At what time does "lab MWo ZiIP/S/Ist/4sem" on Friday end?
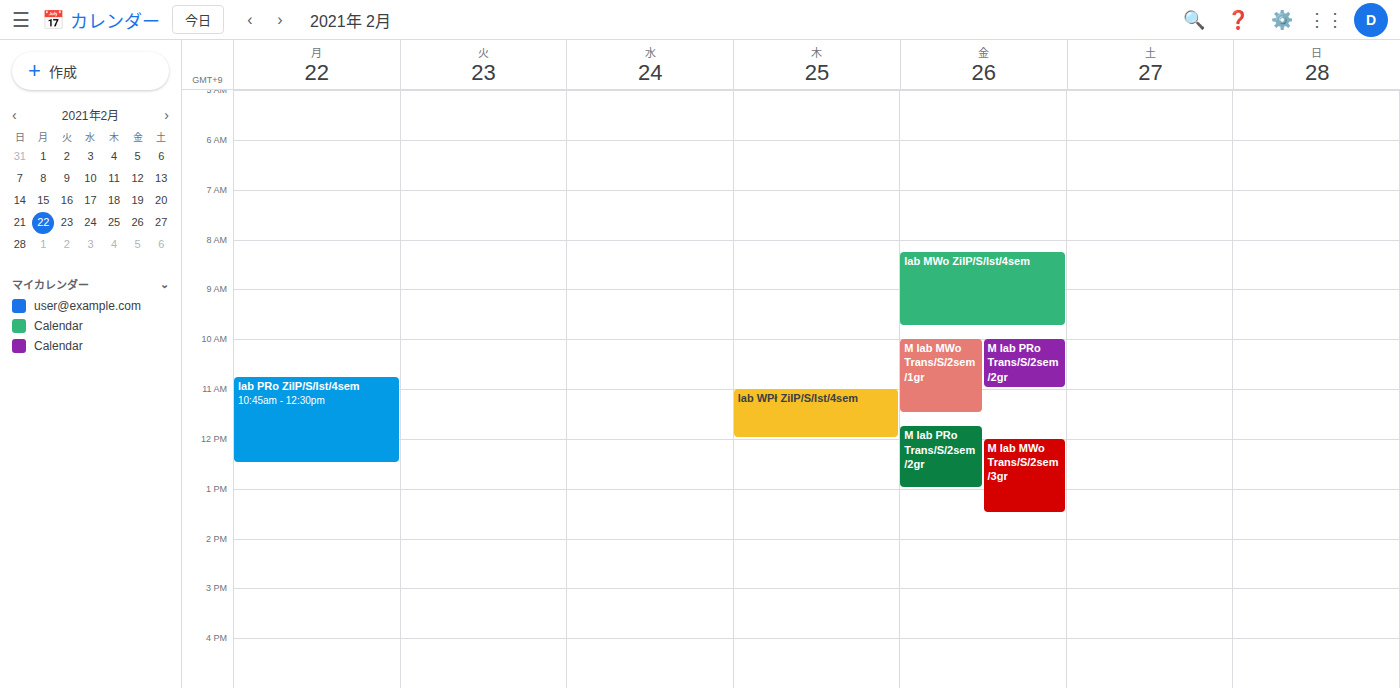
9:45 AM